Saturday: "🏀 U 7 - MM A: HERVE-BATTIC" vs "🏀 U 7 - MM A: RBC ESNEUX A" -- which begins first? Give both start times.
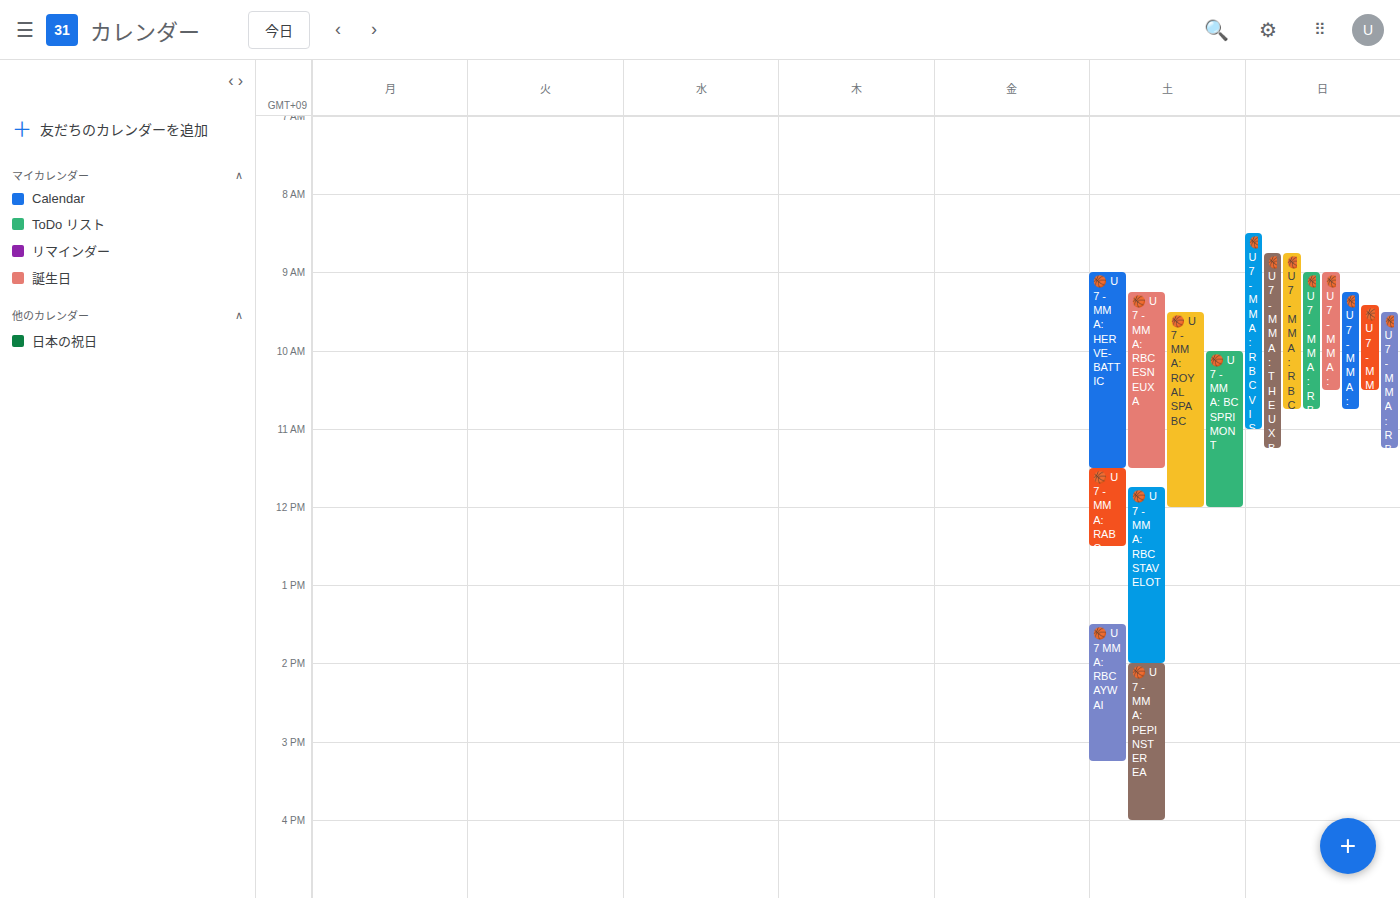
"🏀 U 7 - MM A: HERVE-BATTIC" 09:00; "🏀 U 7 - MM A: RBC ESNEUX A" 09:15.